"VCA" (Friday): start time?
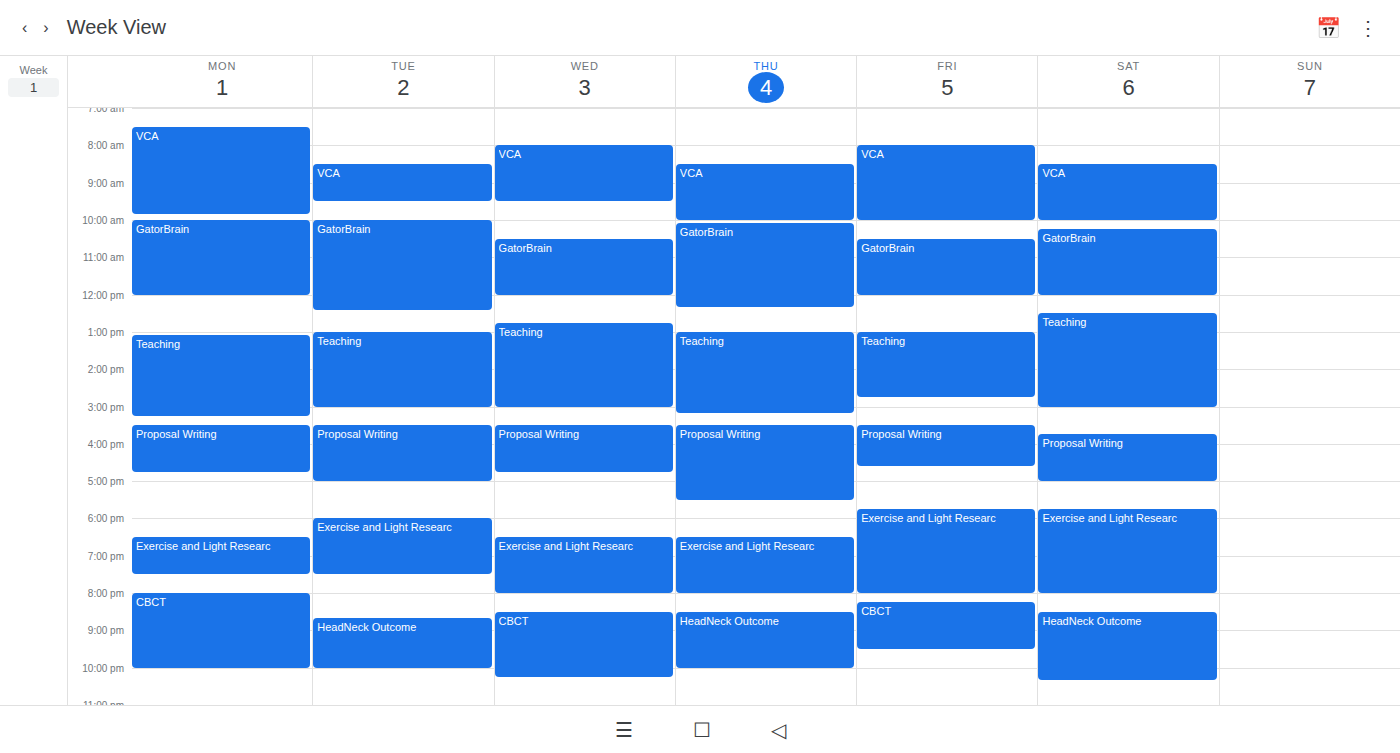
8:00 AM